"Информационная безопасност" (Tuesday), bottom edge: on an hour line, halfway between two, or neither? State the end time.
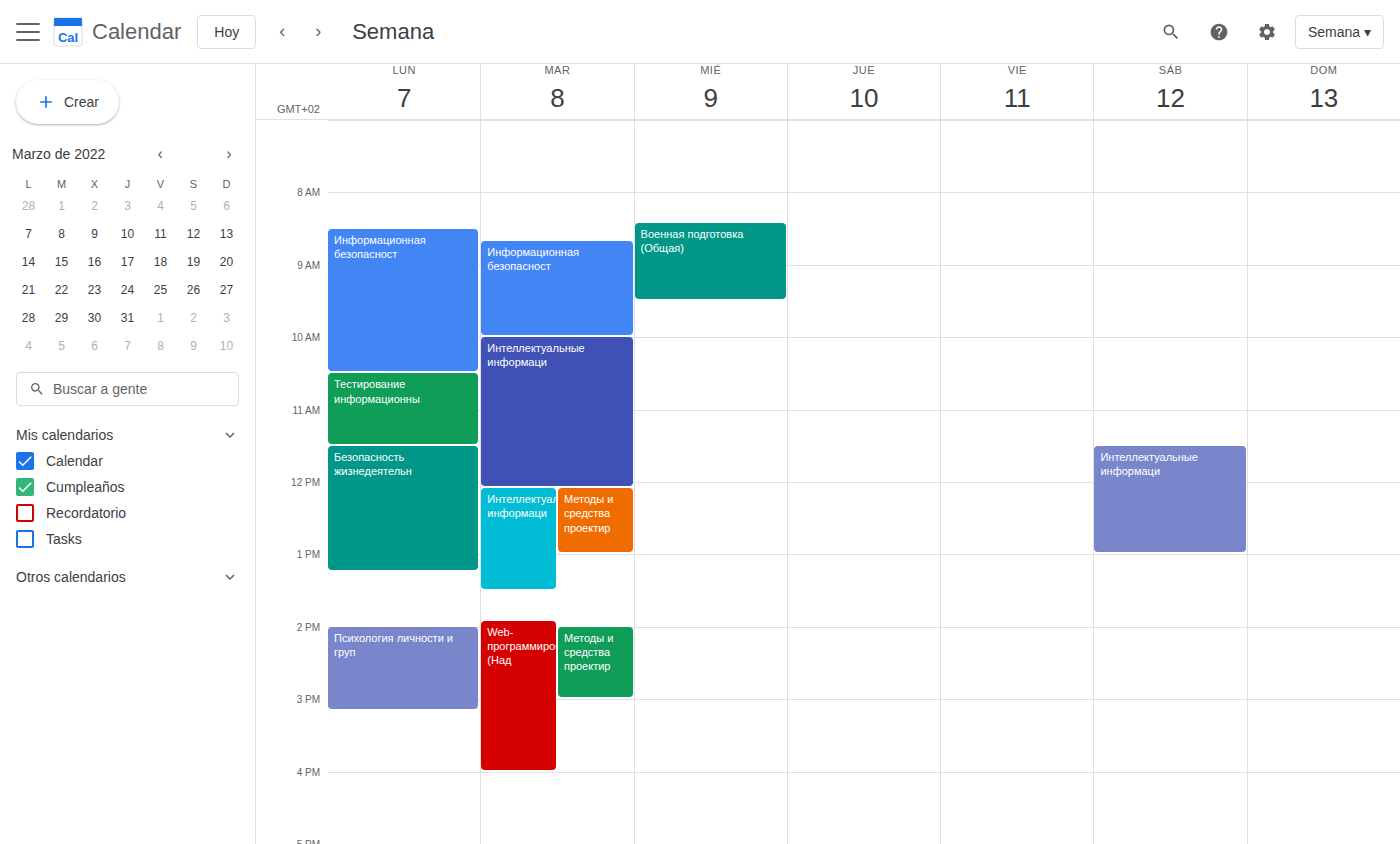
10:00 AM -- exactly on the 10 AM line.